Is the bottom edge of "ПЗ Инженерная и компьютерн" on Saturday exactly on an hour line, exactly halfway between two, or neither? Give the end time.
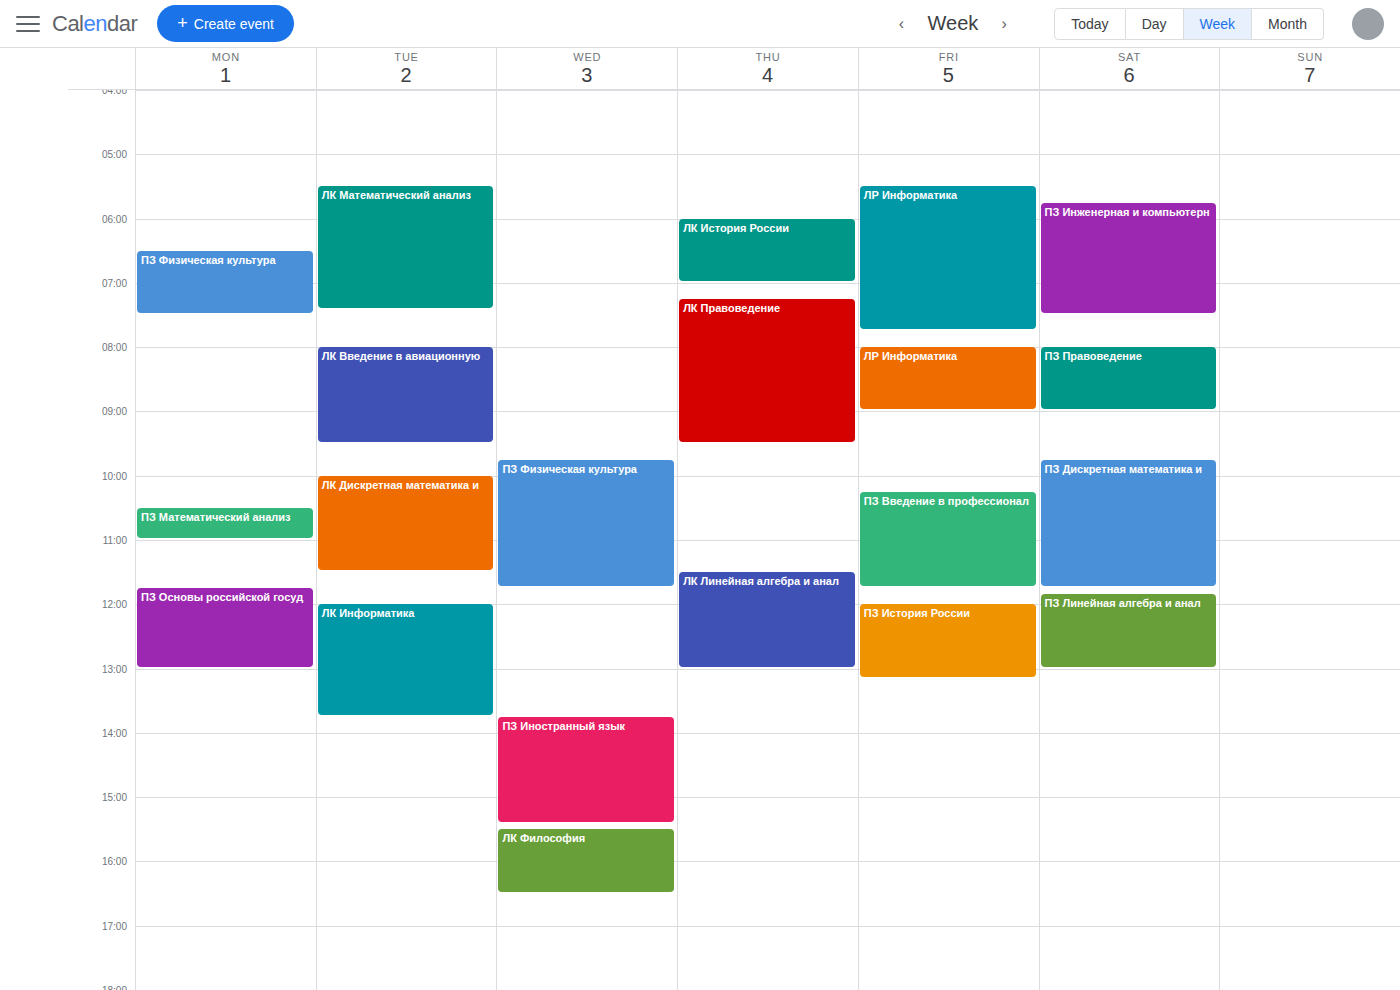
7:30 AM -- halfway between the 7 AM and 8 AM lines.